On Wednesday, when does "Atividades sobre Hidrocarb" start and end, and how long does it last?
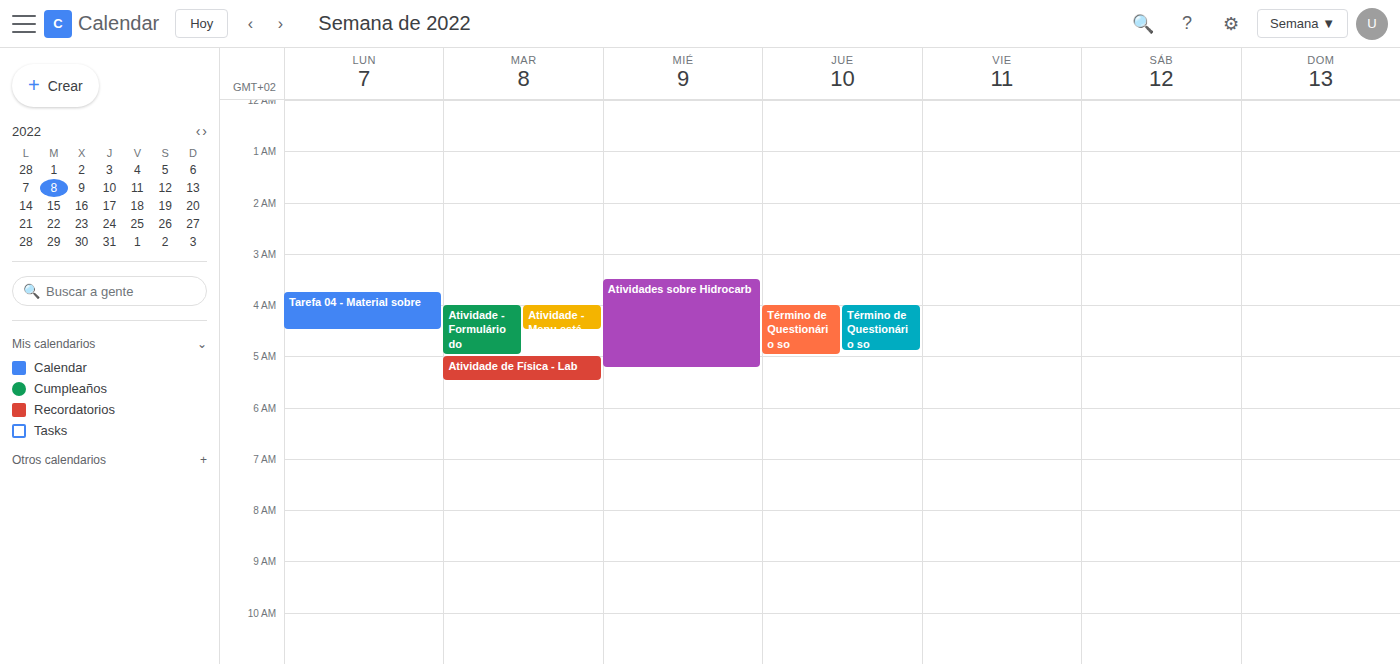
3:30 AM to 5:15 AM, 1 hour 45 minutes